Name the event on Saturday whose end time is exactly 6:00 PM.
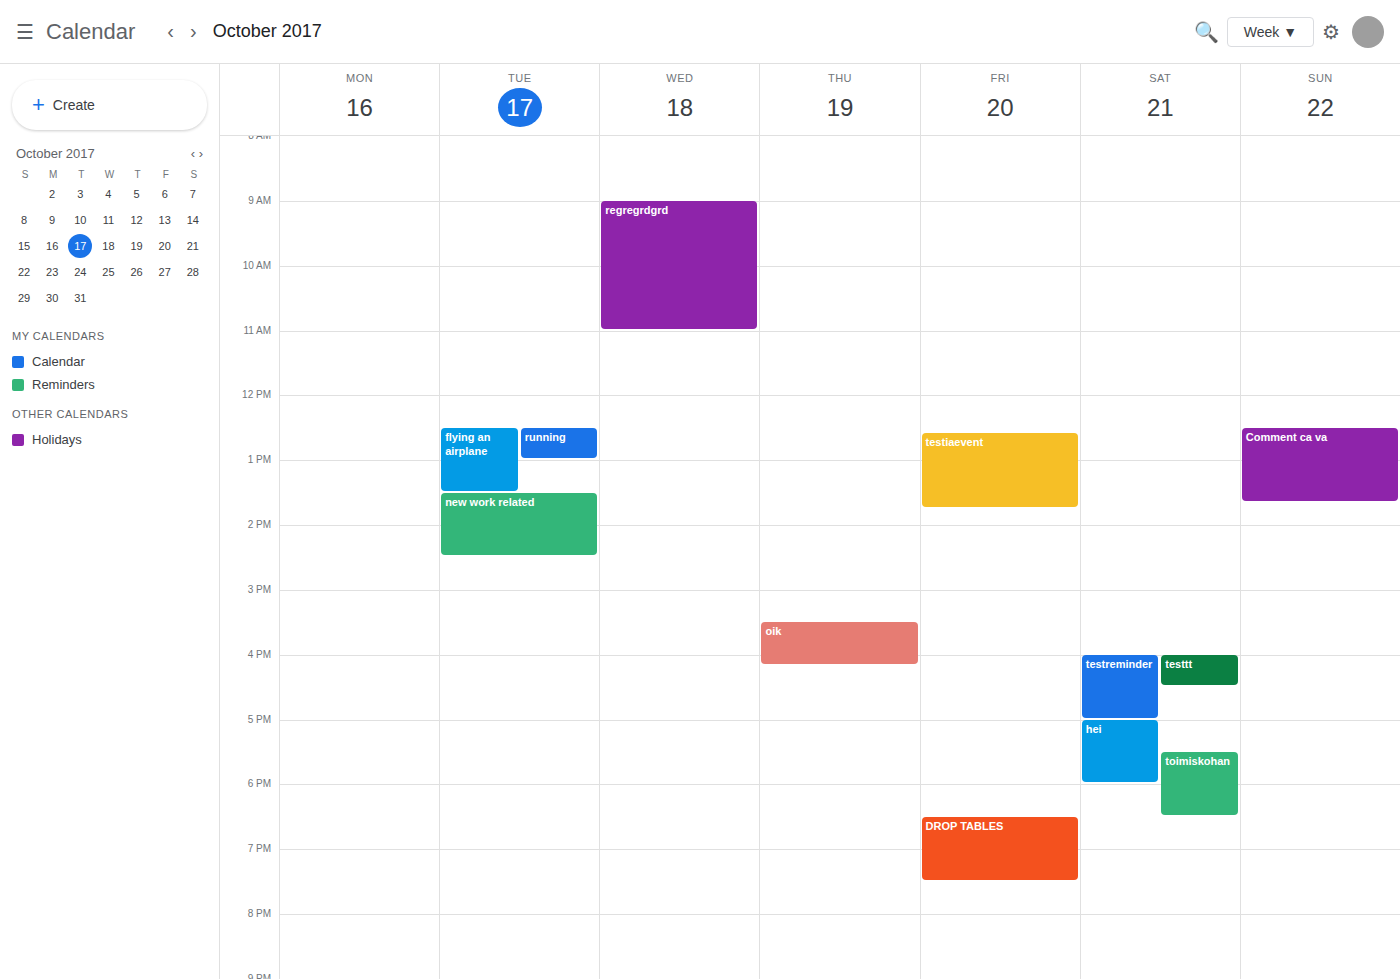
"hei"